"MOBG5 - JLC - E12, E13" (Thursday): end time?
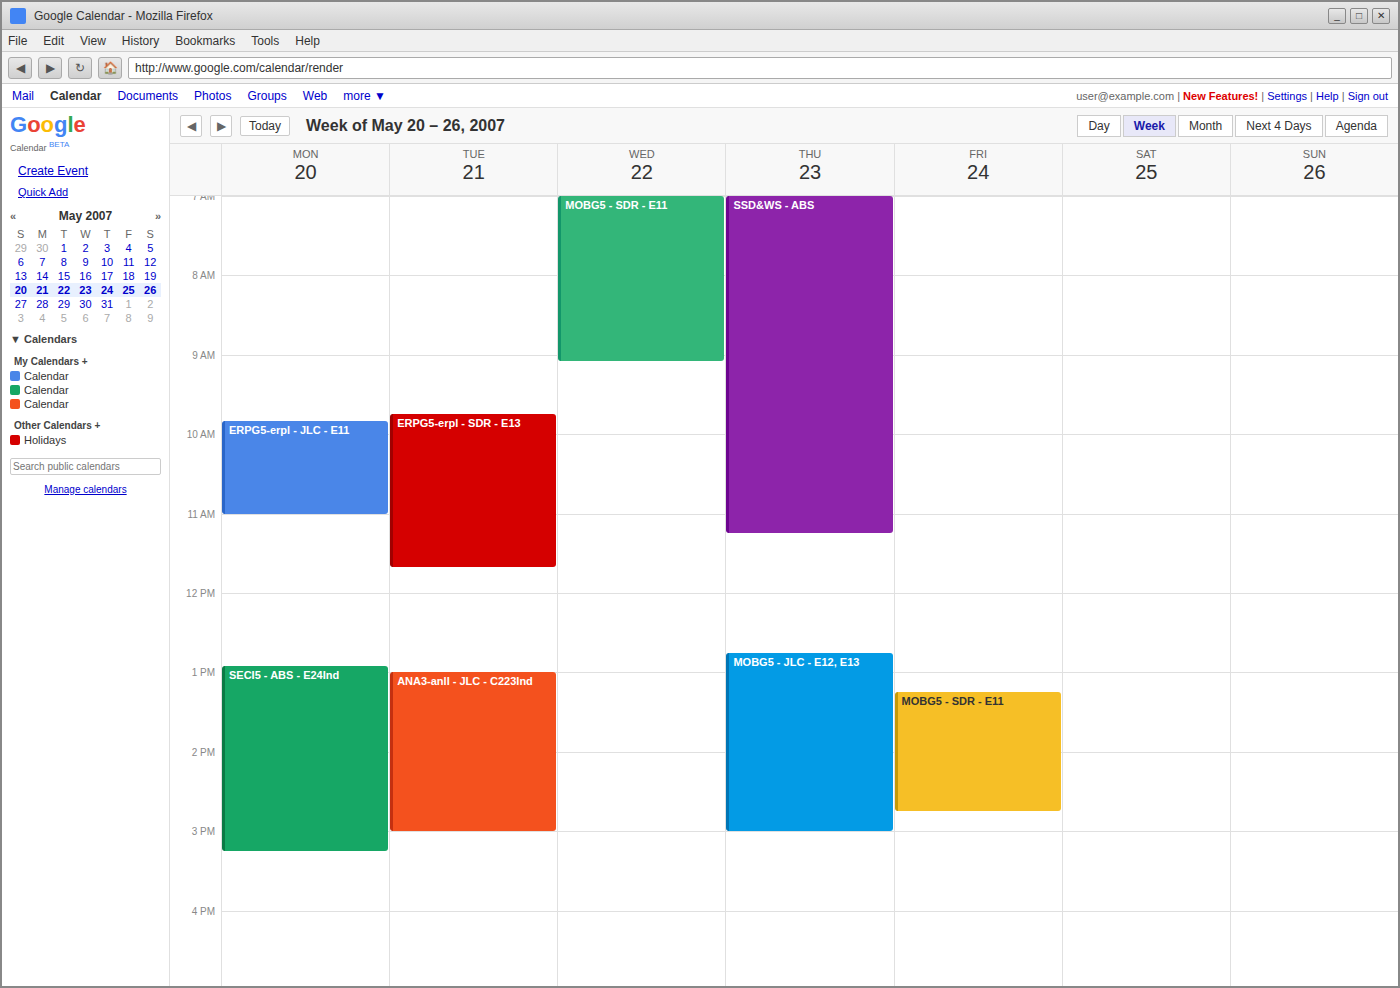
3:00 PM